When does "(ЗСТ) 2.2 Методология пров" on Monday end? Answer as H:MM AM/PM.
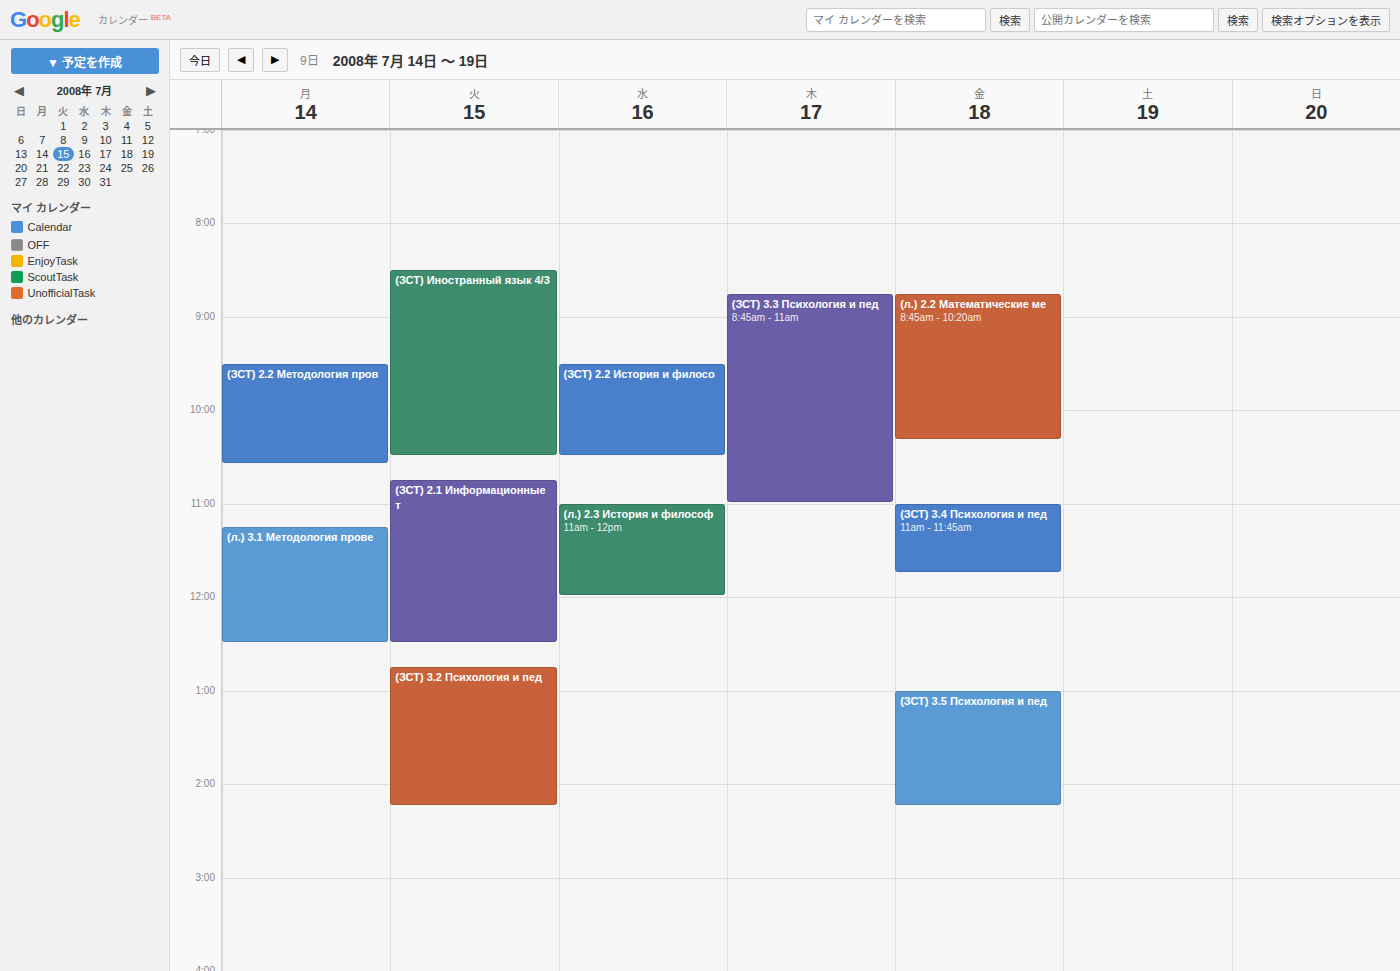
10:35 AM